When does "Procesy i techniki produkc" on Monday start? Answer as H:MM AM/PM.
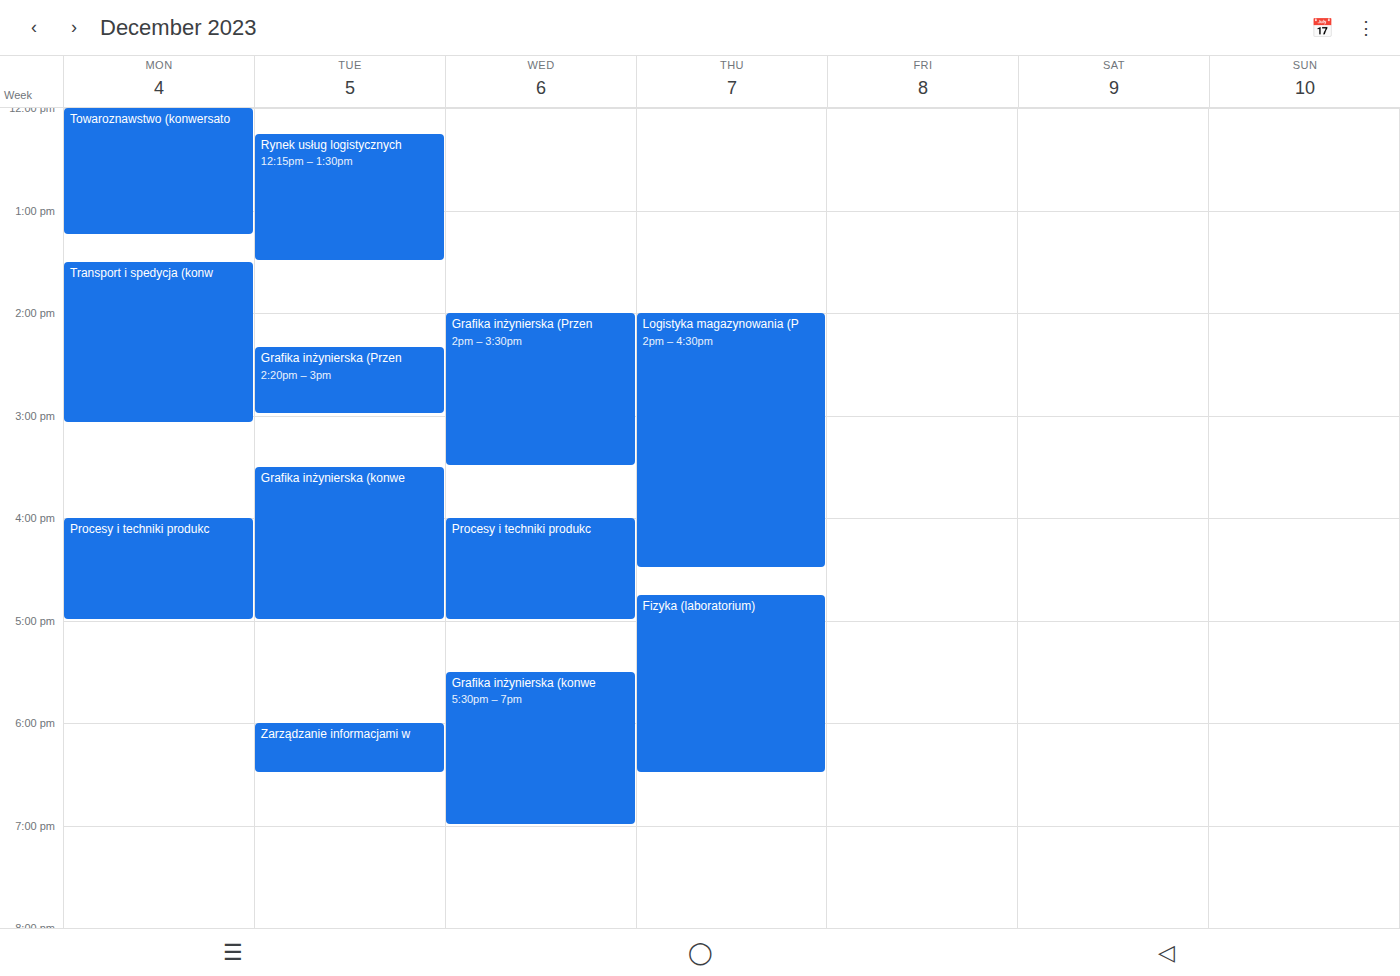
4:00 PM